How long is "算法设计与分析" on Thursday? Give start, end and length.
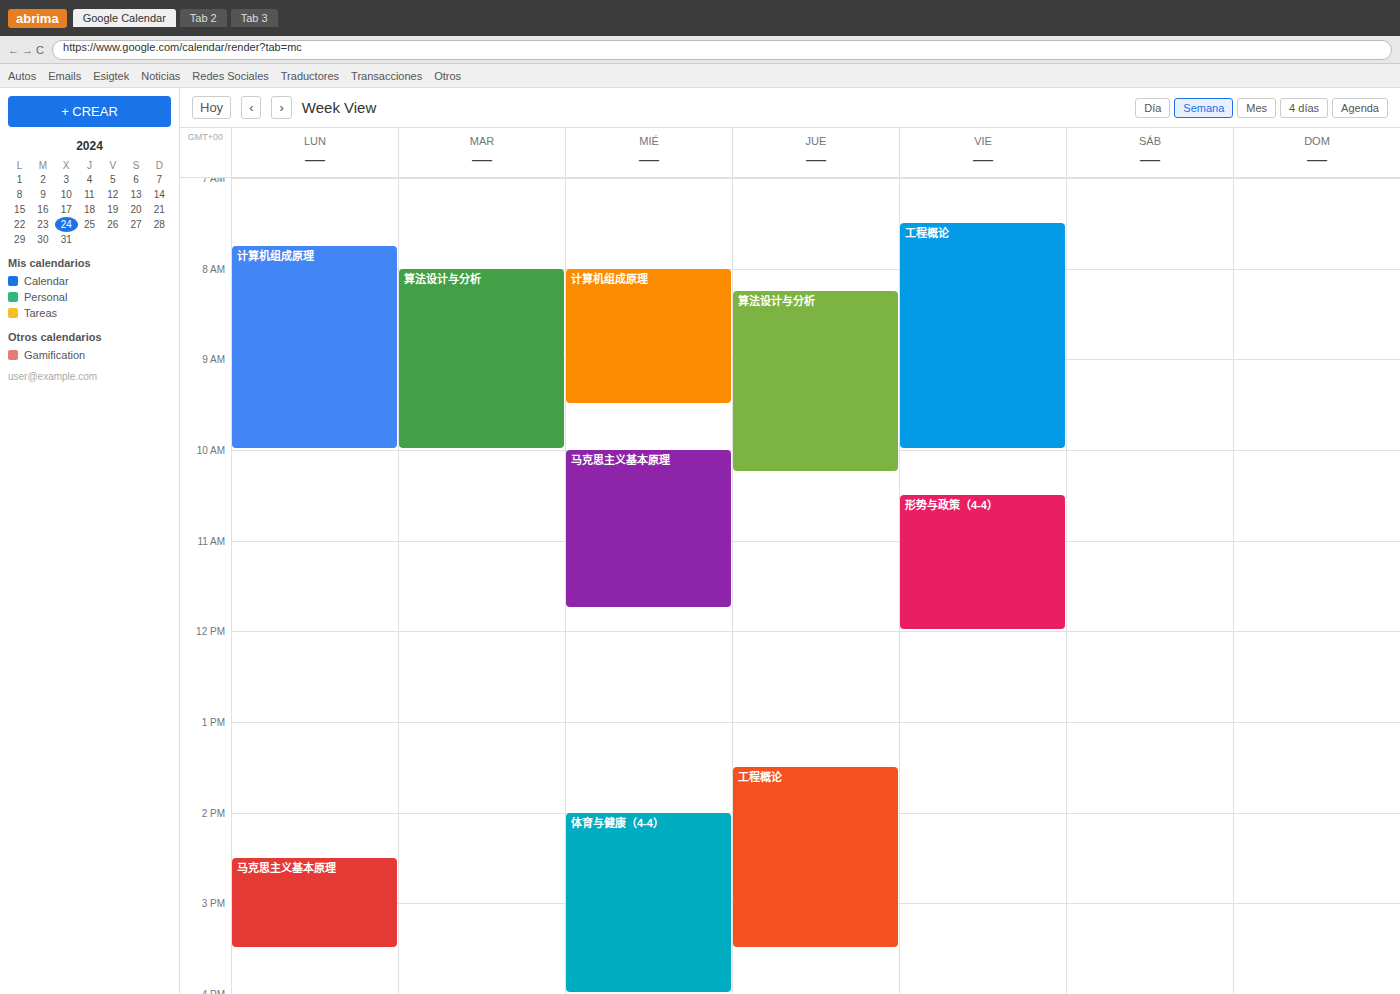
8:15 AM to 10:15 AM, 2 hours